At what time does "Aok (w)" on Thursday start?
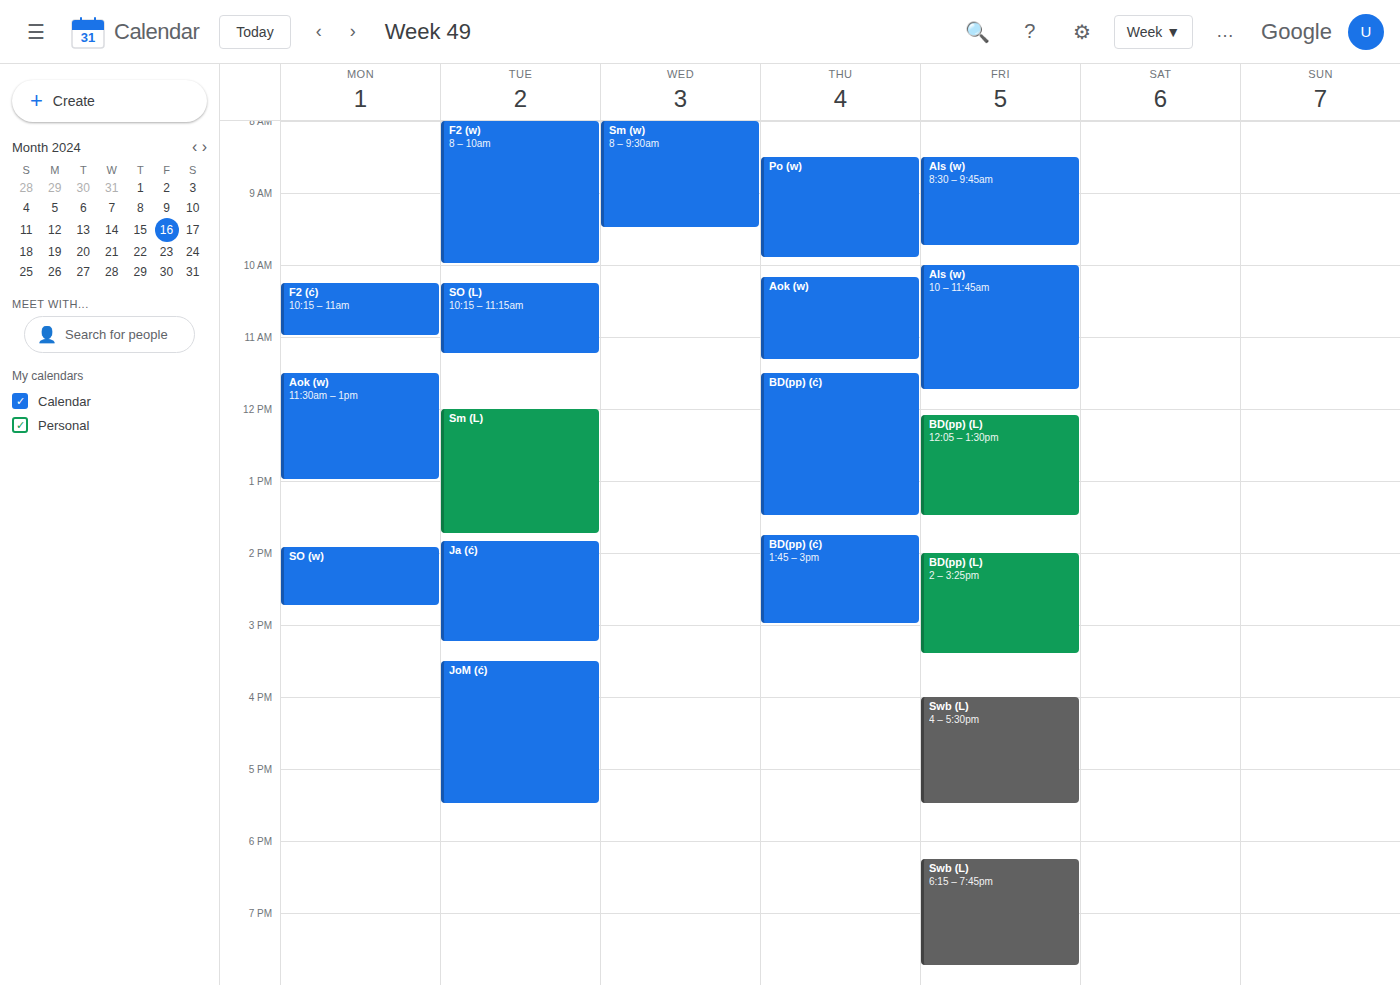
10:10